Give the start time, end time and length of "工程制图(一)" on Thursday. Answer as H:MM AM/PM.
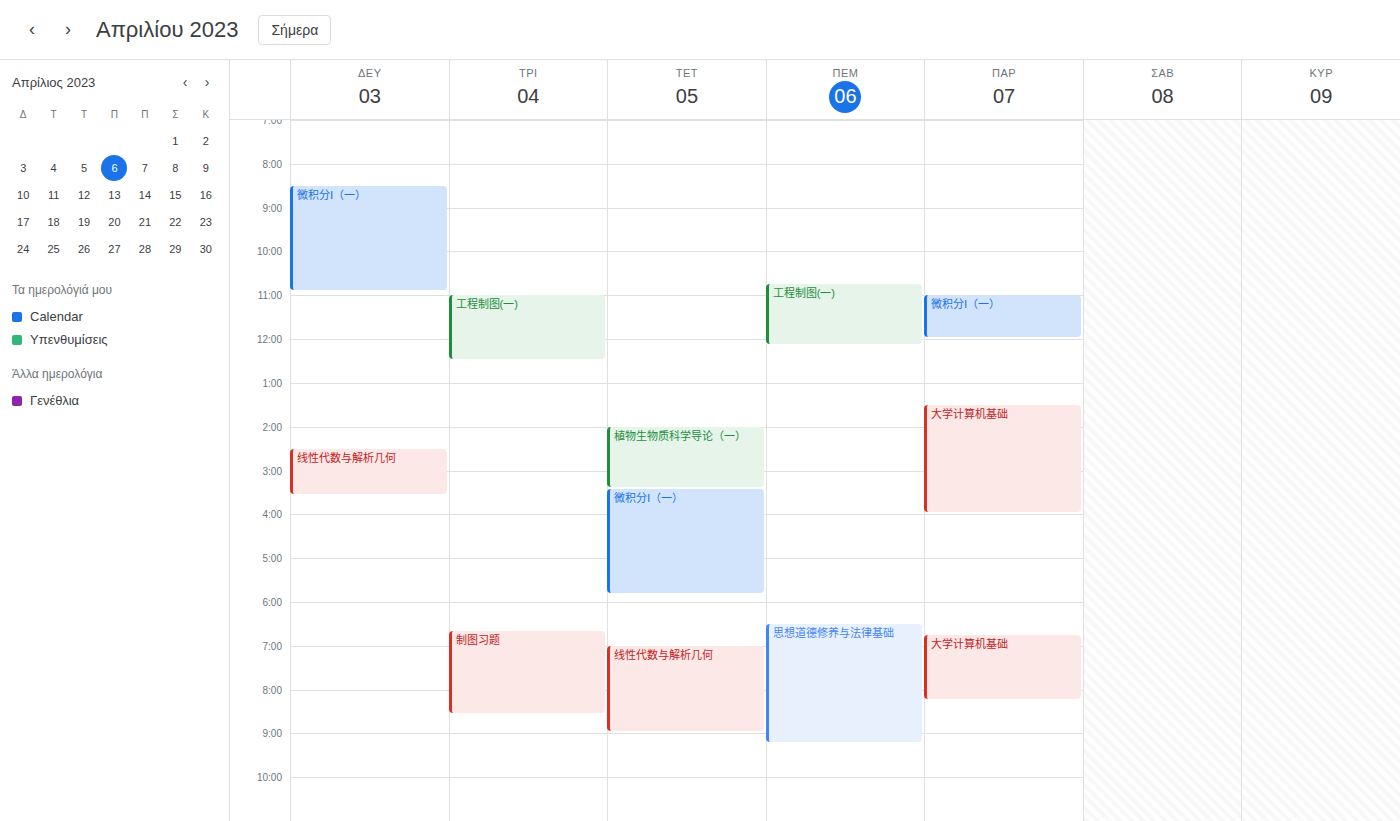
10:45 AM to 12:10 PM, 1 hour 25 minutes